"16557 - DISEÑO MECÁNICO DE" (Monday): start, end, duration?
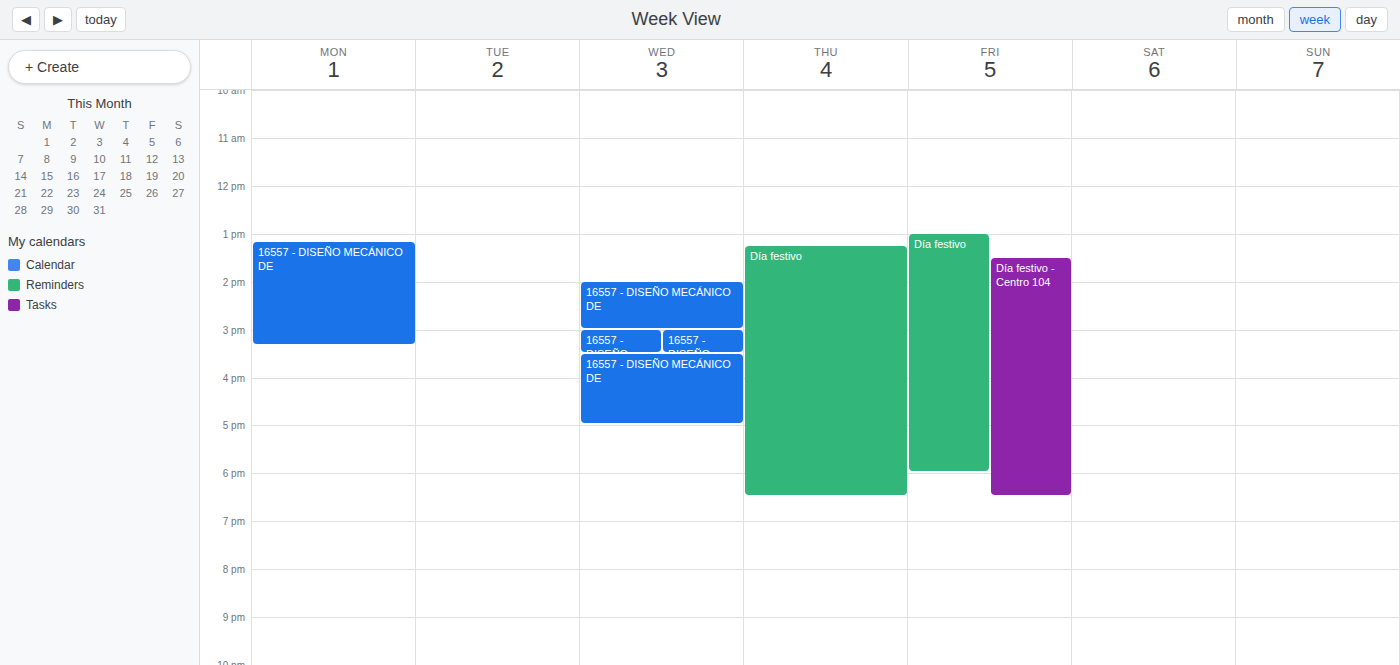
1:10 PM to 3:20 PM, 2 hours 10 minutes